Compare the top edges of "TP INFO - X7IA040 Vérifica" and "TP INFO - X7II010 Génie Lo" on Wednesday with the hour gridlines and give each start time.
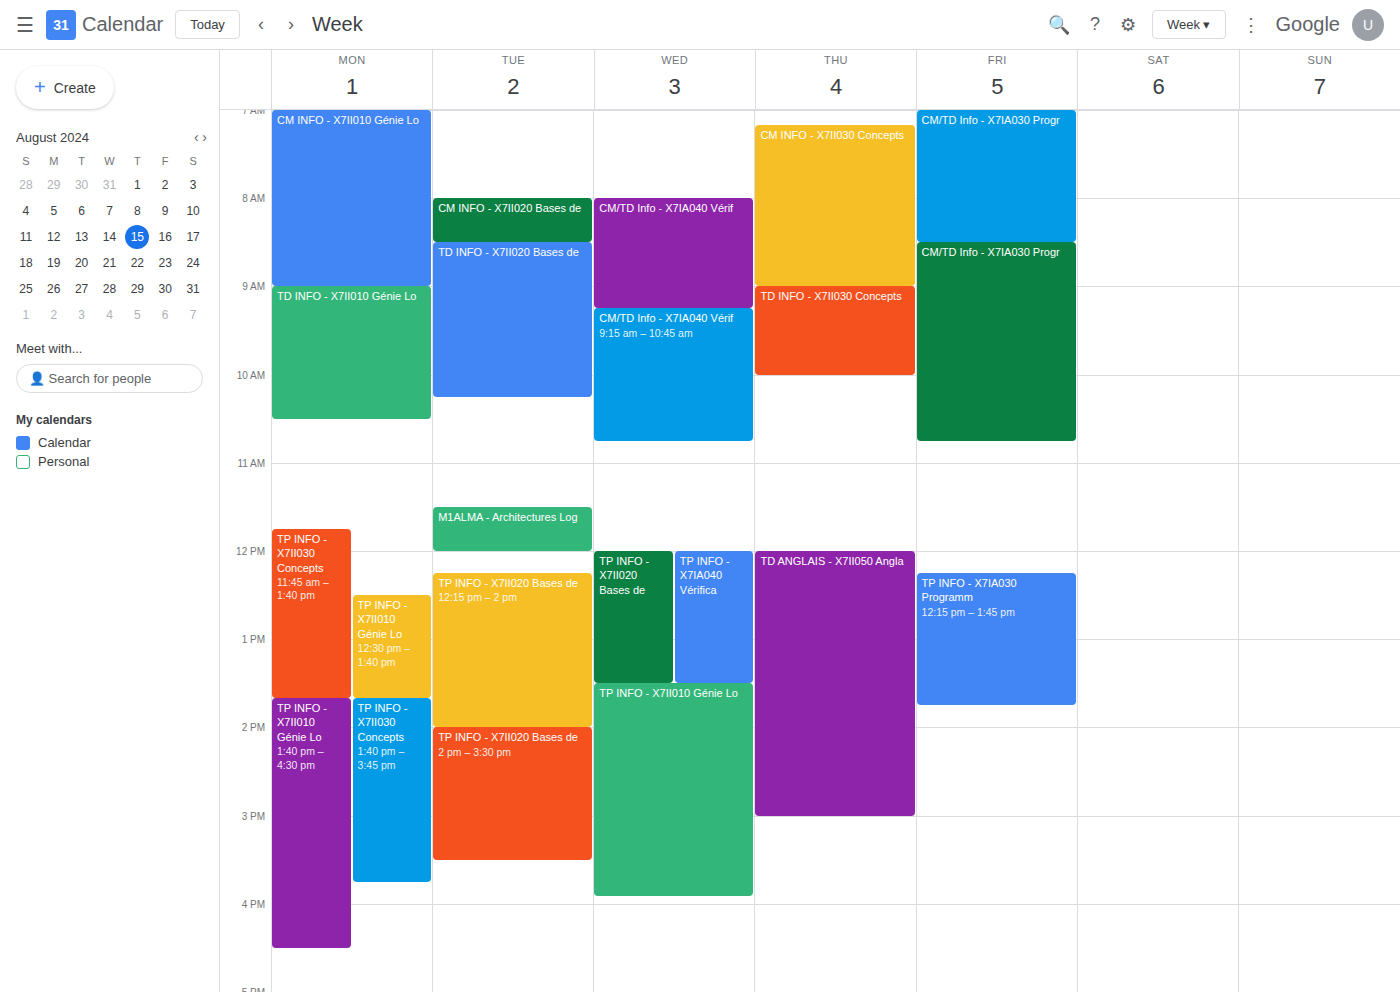
"TP INFO - X7IA040 Vérifica": 12:00, exactly on the 12:00 line. "TP INFO - X7II010 Génie Lo": 13:30, halfway between the 13:00 and 14:00 lines.